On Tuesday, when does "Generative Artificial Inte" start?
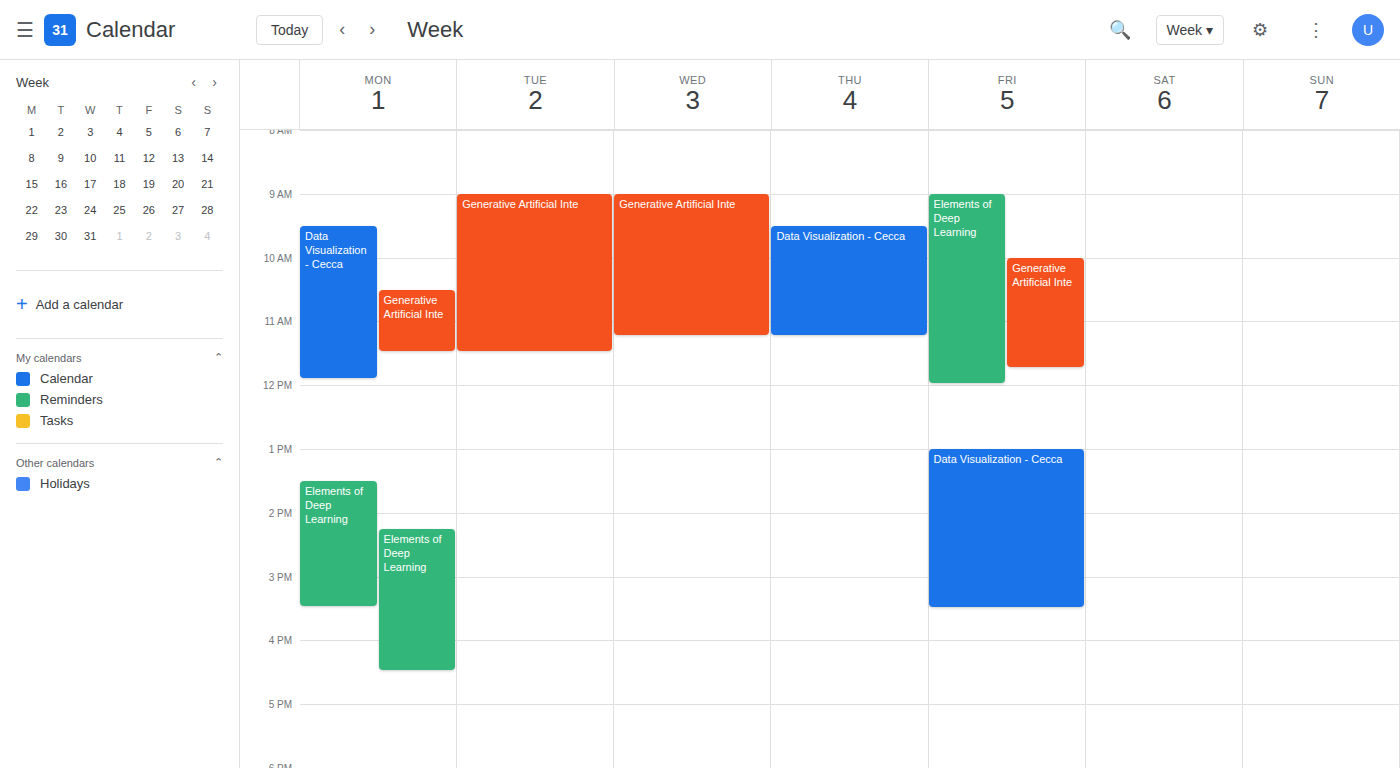
9:00 AM